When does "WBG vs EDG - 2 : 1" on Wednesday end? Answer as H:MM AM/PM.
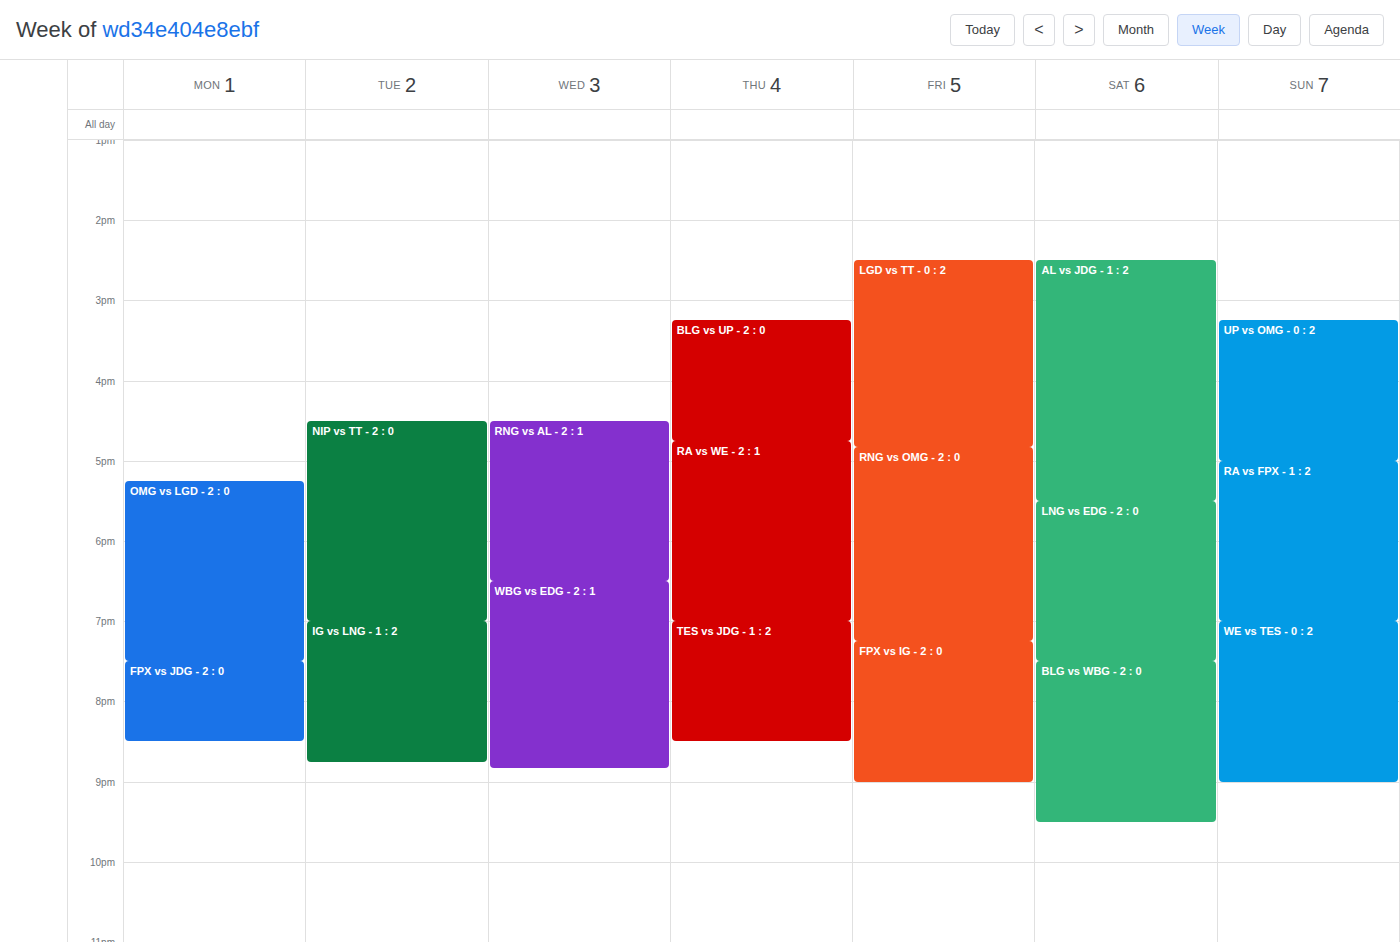
8:50 PM